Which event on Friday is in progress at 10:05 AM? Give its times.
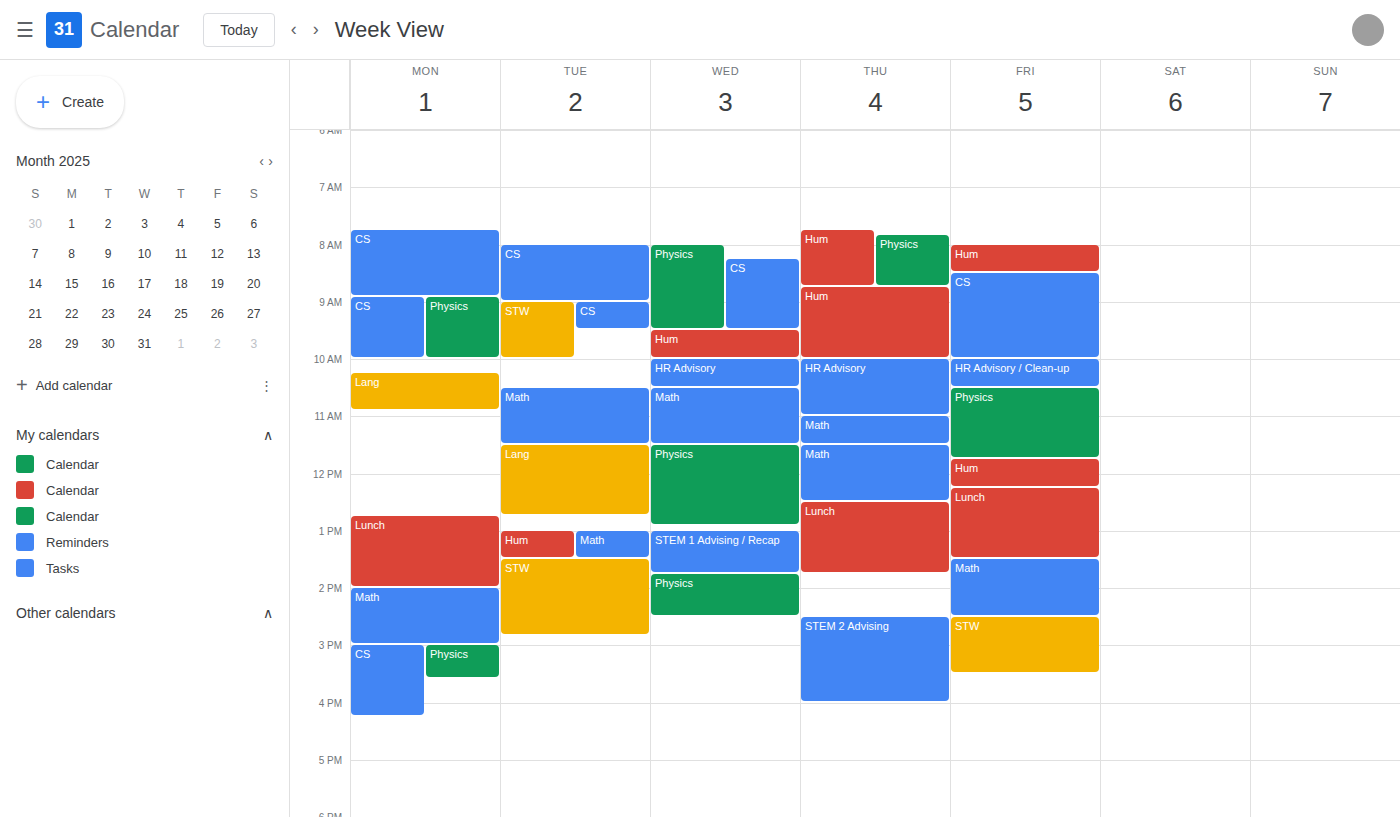
"HR Advisory / Clean-up", 10:00 AM to 10:30 AM